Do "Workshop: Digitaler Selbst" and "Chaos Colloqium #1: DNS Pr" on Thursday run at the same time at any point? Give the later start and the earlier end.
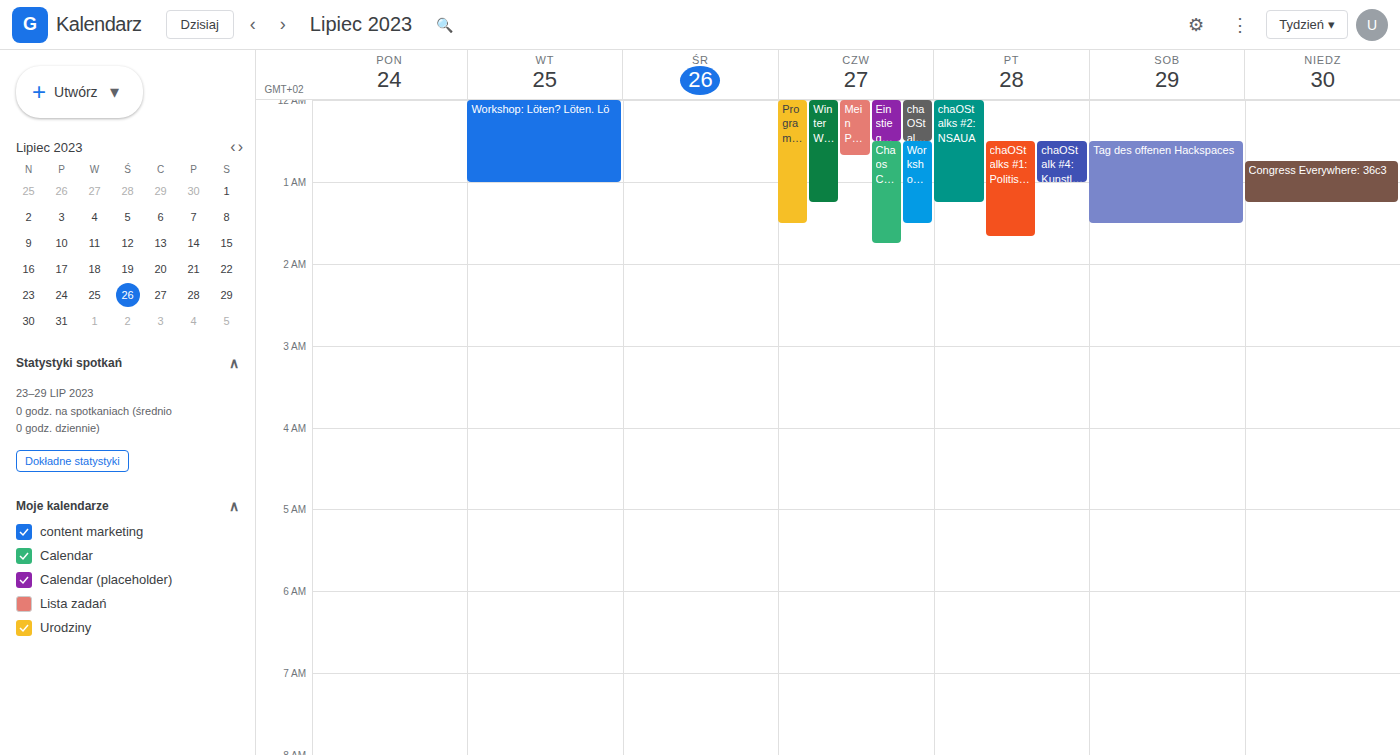
"Chaos Colloqium #1: DNS Pr" starts at 12:30 AM, before "Workshop: Digitaler Selbst" ends at 1:30 AM -- they overlap.